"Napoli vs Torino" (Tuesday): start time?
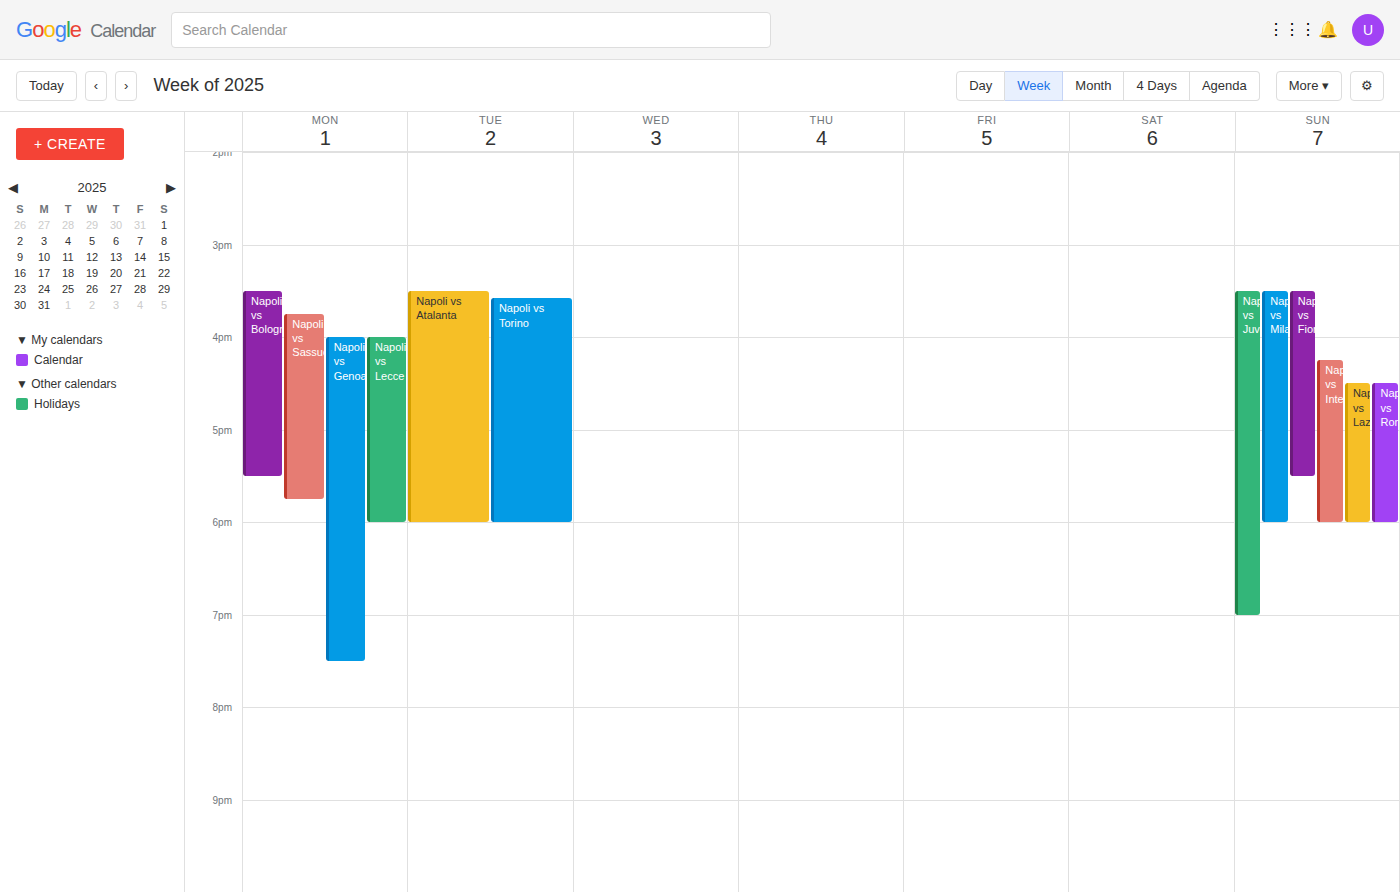
3:35 PM